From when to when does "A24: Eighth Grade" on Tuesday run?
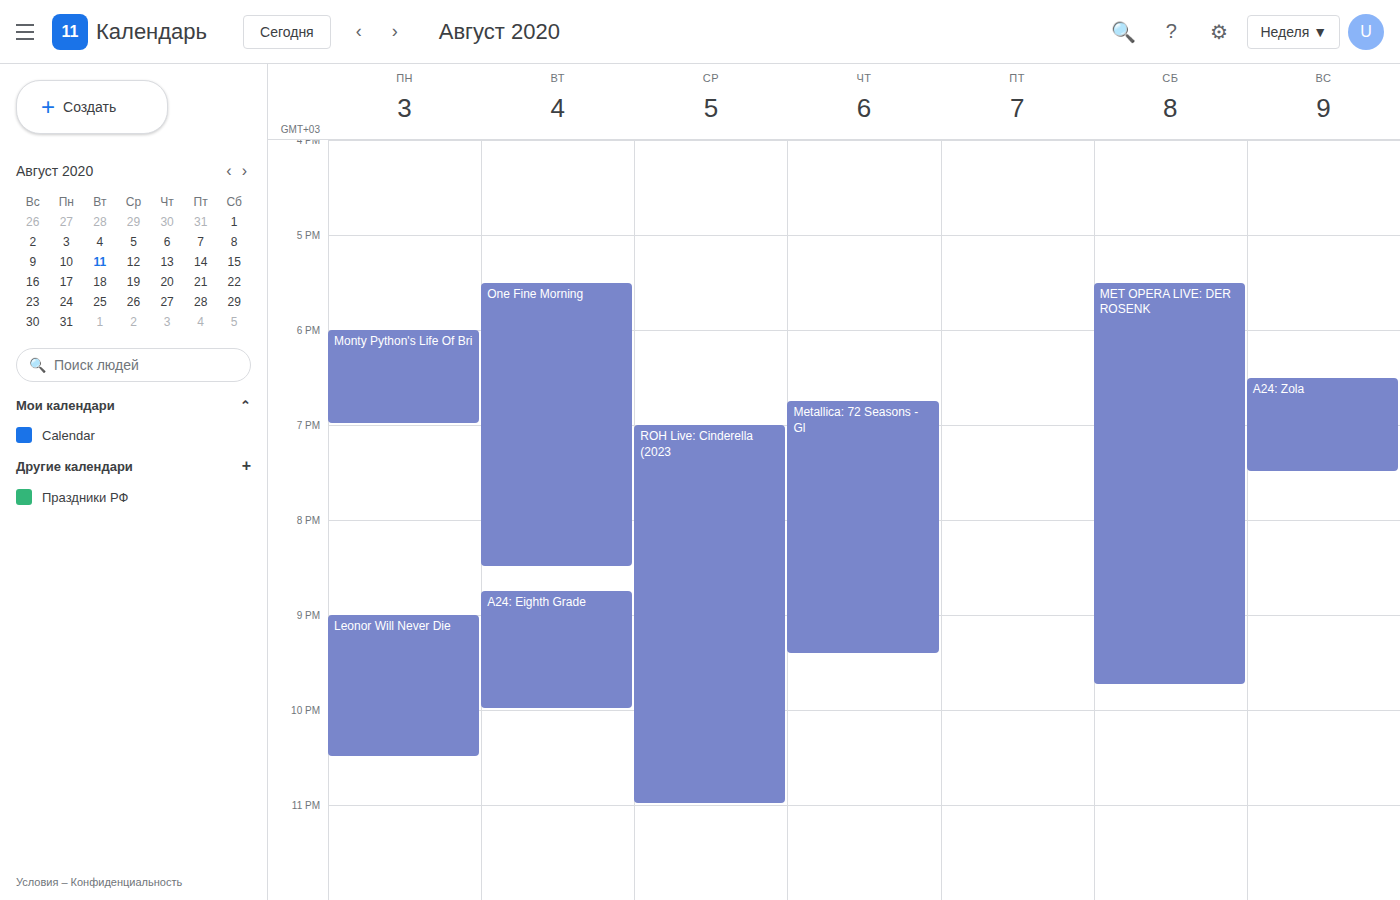
20:45 to 22:00